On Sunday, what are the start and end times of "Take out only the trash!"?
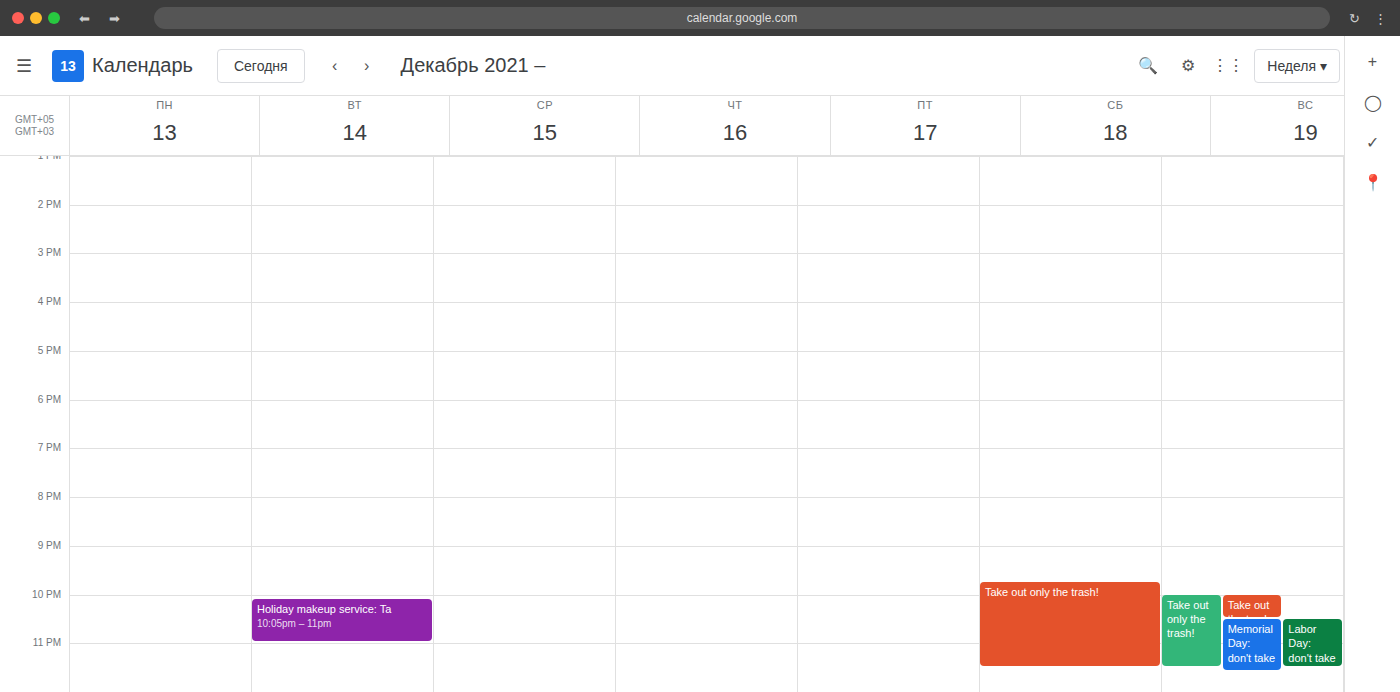
10:00 PM to 11:30 PM